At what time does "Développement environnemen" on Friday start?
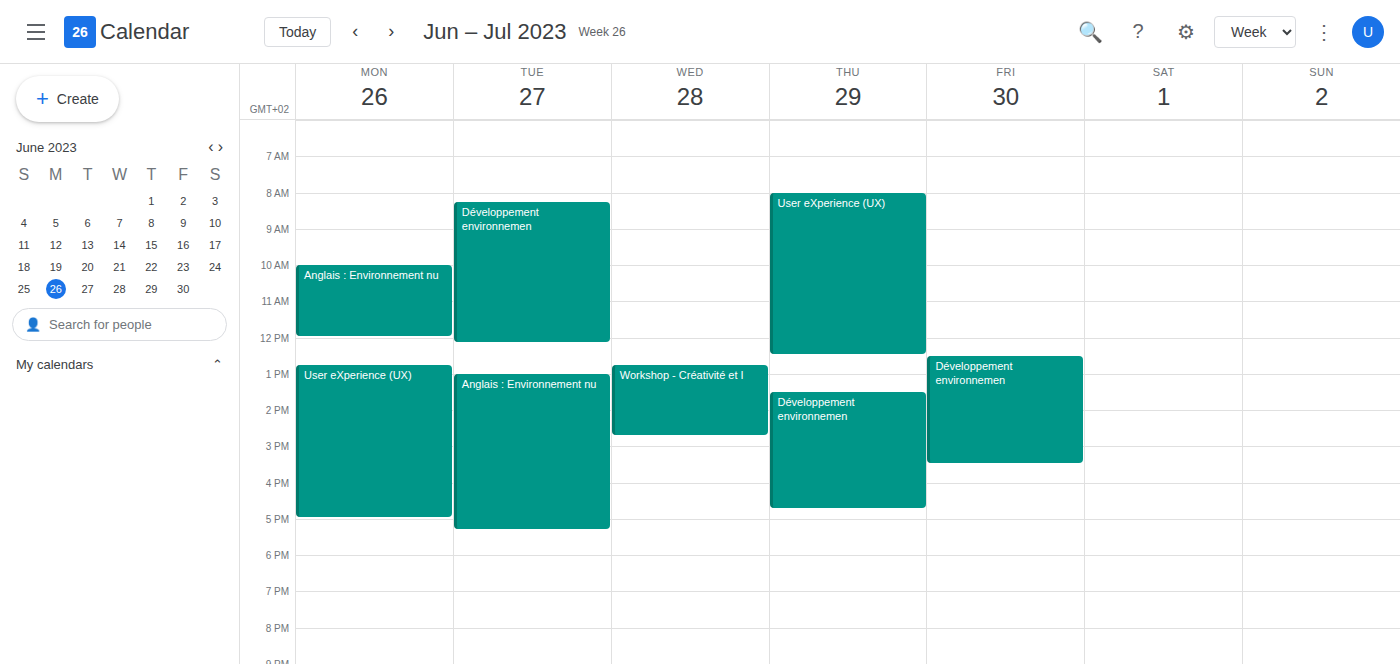
12:30 PM